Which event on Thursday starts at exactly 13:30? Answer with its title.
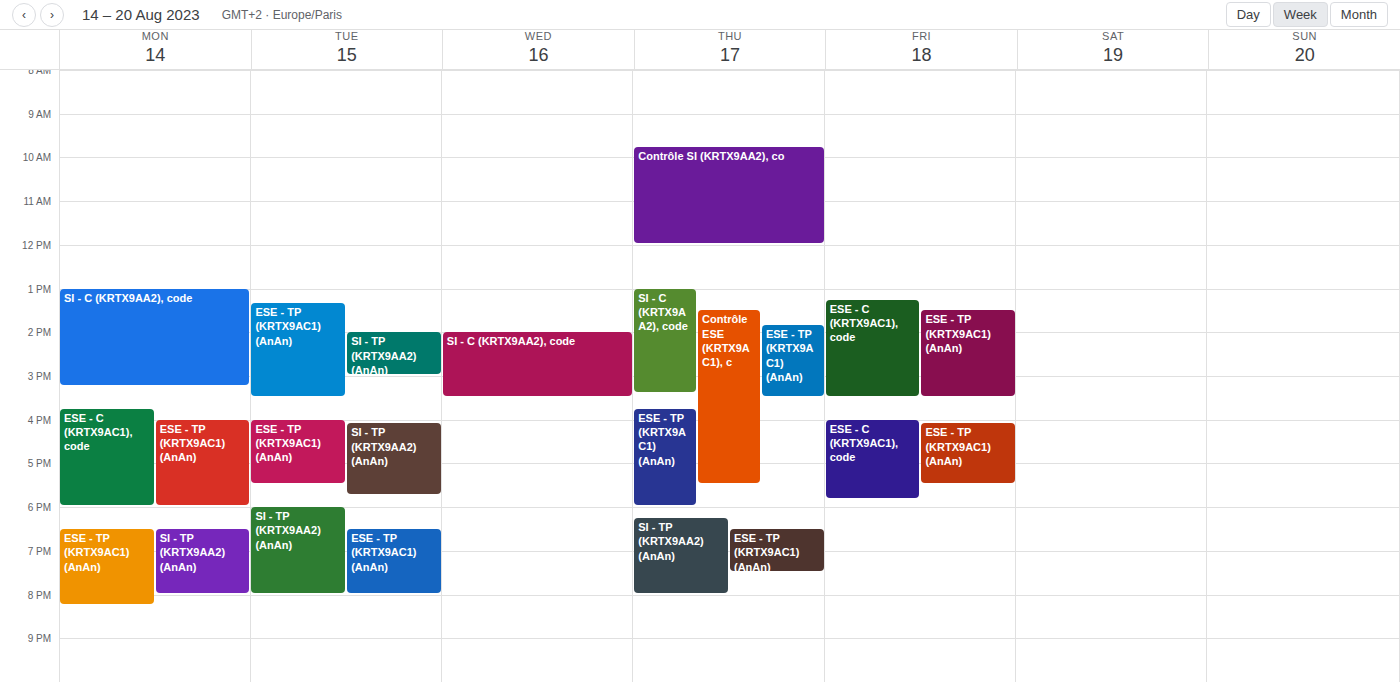
"Contrôle ESE (KRTX9AC1), c"